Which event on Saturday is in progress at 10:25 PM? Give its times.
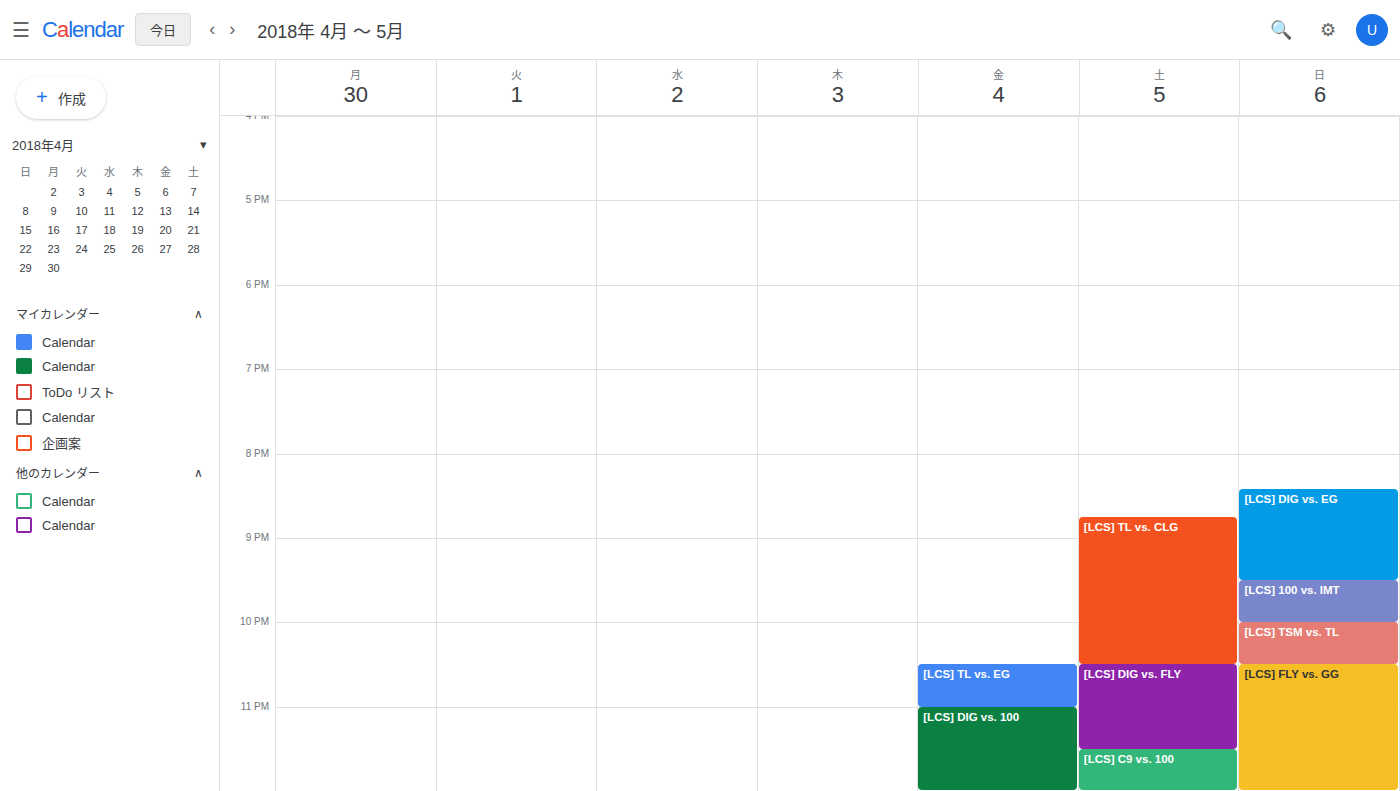
"[LCS] TL vs. CLG", 8:45 PM to 10:30 PM